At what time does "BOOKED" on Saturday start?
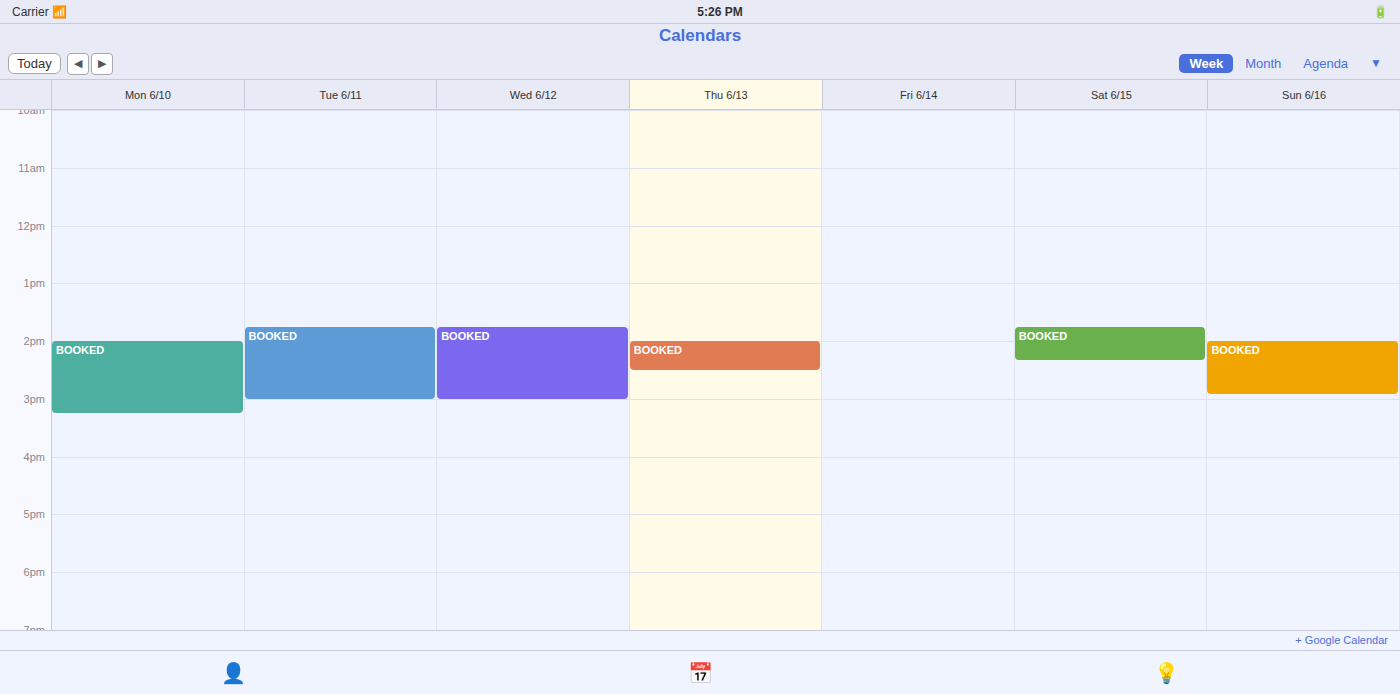
1:45 PM